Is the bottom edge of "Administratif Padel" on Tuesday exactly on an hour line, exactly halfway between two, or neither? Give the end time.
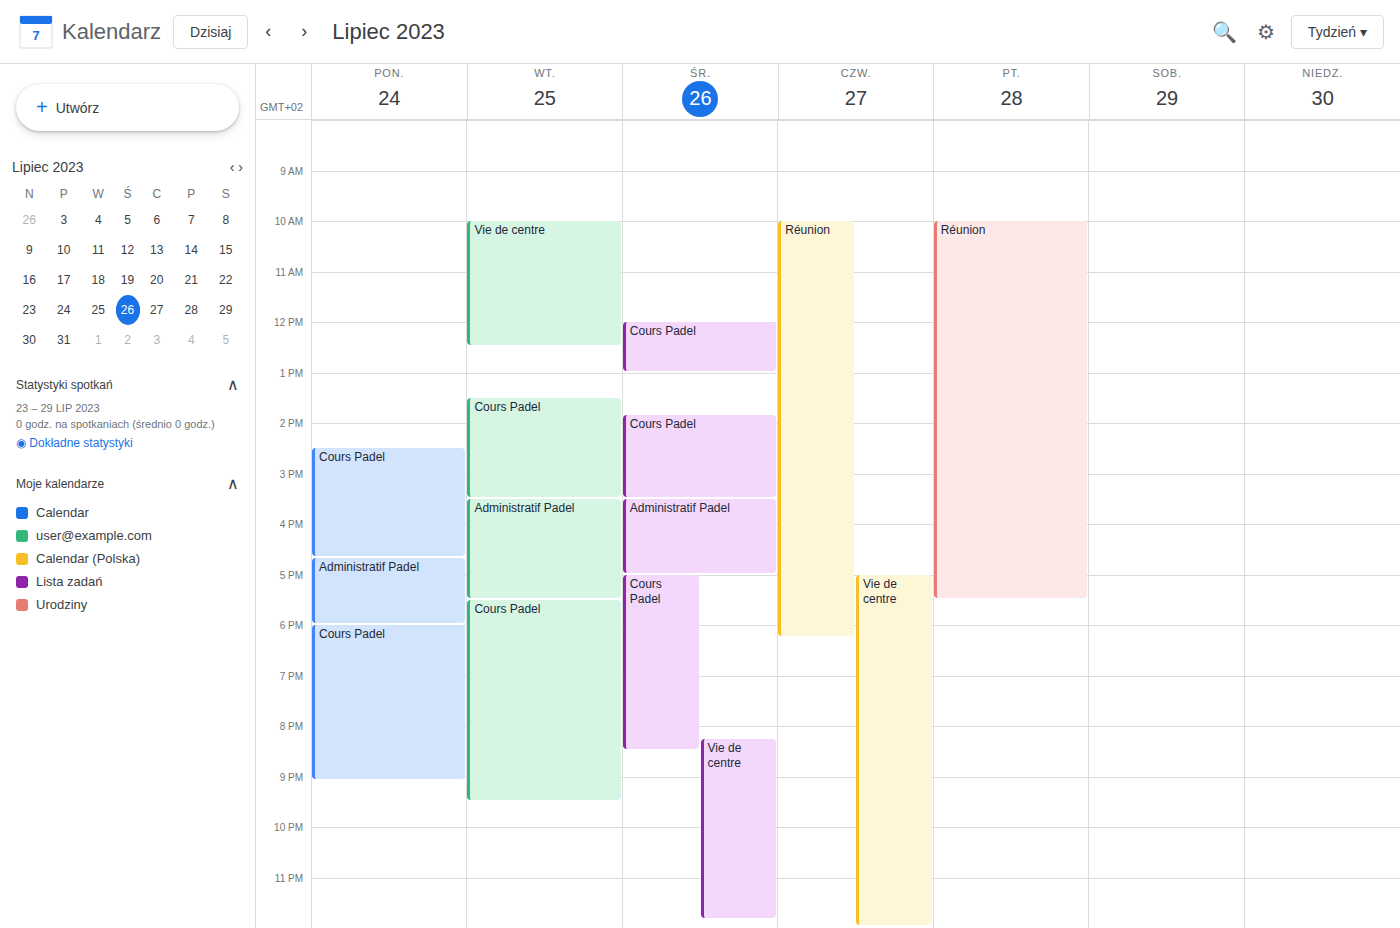
5:30 PM -- halfway between the 5 PM and 6 PM lines.